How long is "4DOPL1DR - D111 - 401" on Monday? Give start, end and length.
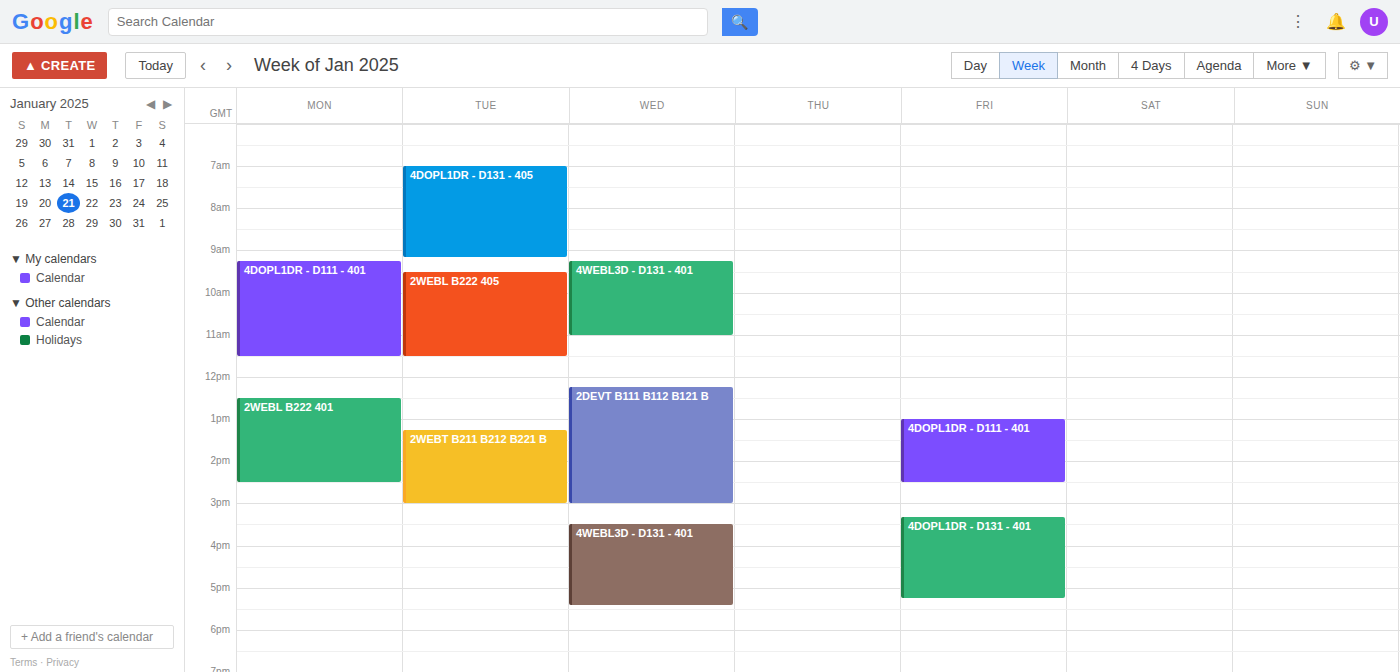
9:15 AM to 11:30 AM, 2 hours 15 minutes